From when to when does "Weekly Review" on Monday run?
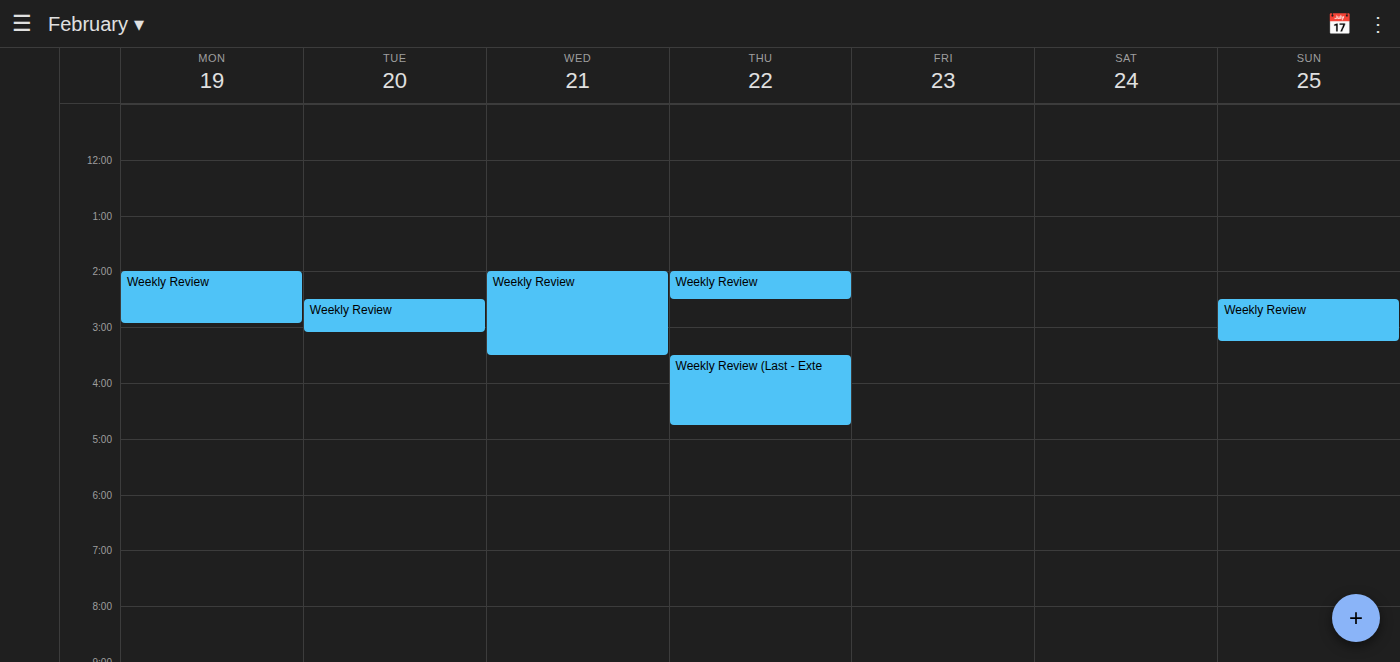
2:00 PM to 2:55 PM